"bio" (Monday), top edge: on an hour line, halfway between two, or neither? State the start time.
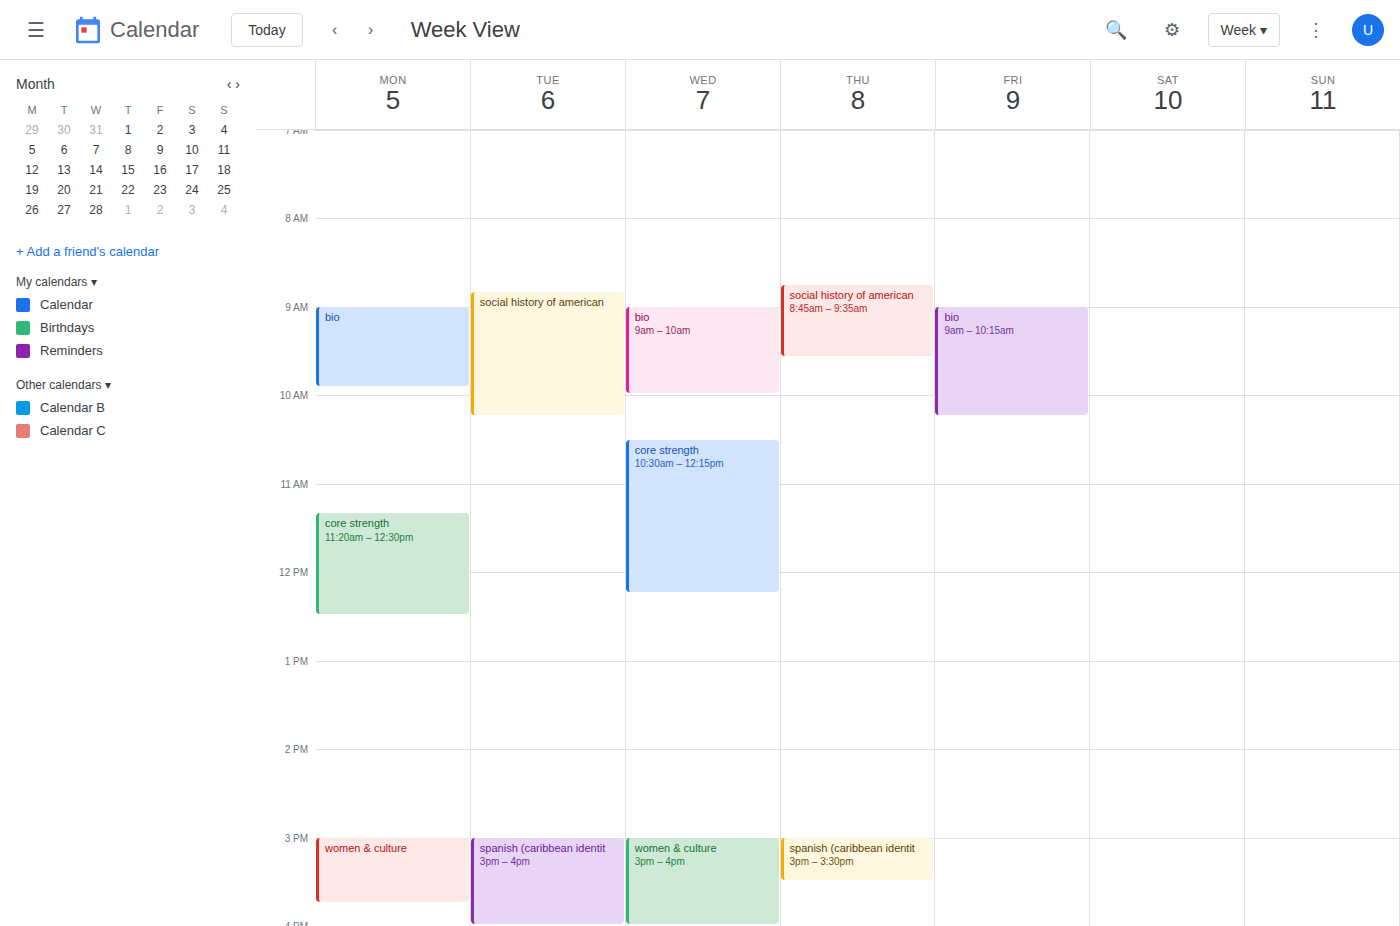
9:00 AM -- exactly on the 9 AM line.